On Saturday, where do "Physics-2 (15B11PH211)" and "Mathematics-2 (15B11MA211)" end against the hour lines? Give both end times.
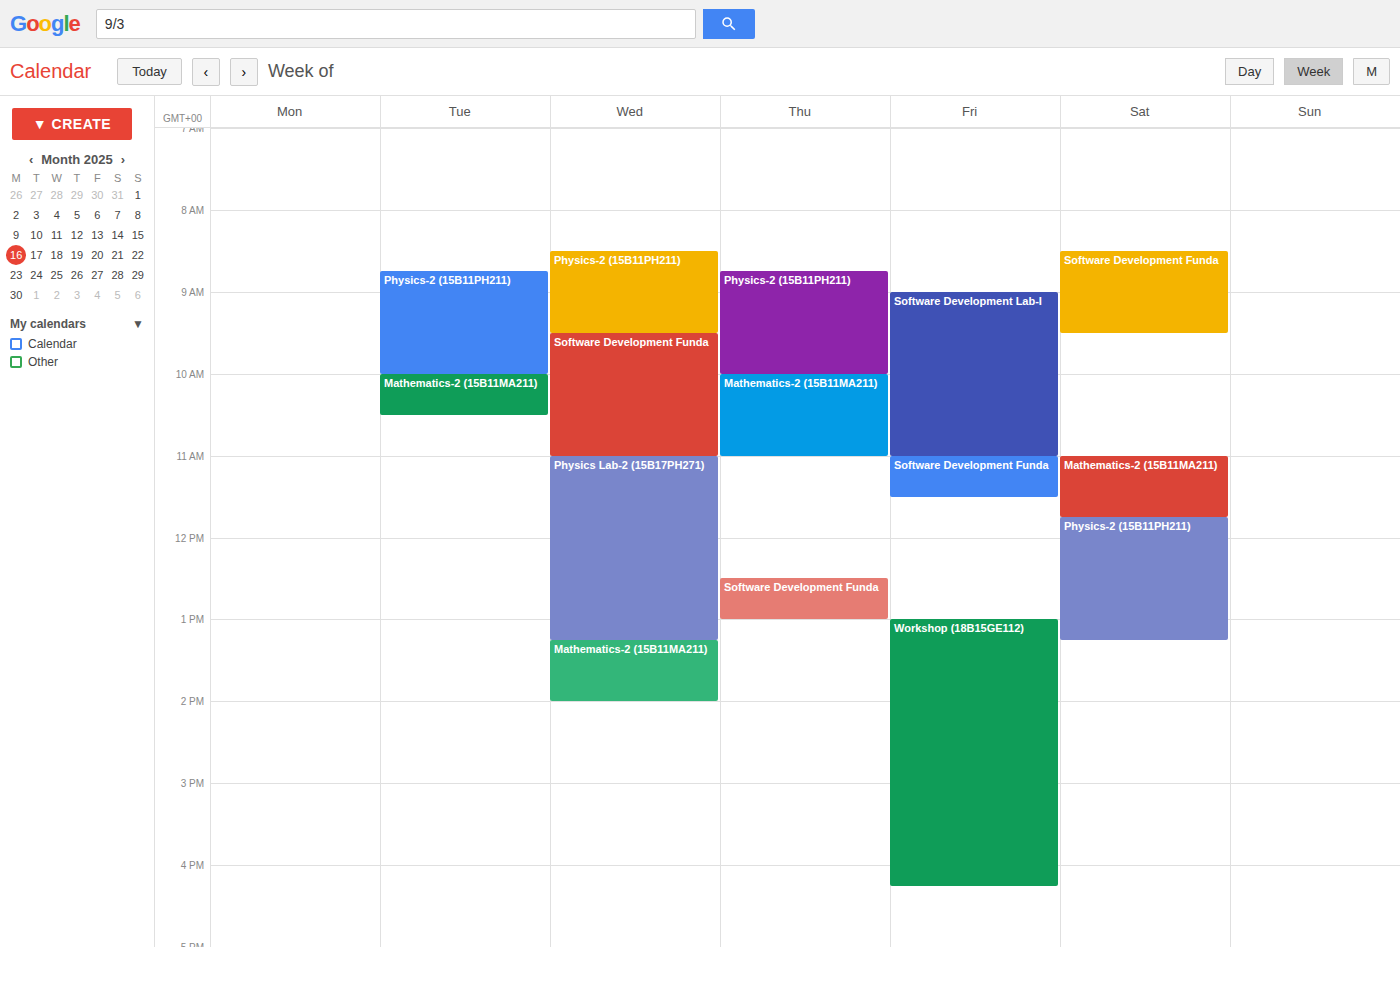
"Physics-2 (15B11PH211)": 1:15 PM, neither: a quarter of the way from the 1 PM line to the 2 PM line. "Mathematics-2 (15B11MA211)": 11:45 AM, neither: three quarters of the way from the 11 AM line to the 12 PM line.